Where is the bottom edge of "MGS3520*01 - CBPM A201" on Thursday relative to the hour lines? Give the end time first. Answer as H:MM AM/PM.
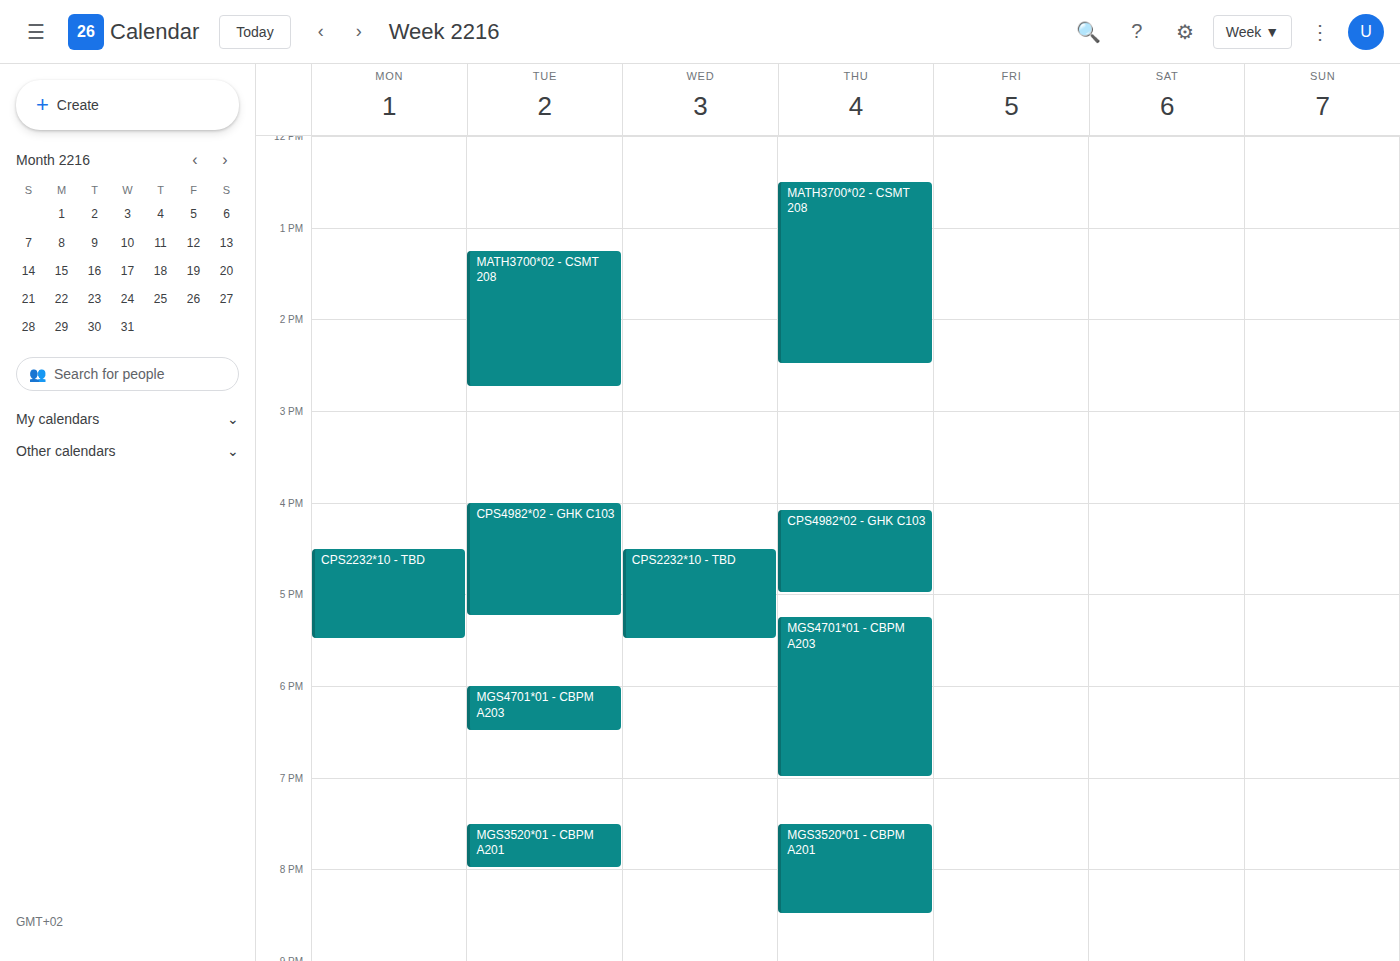
8:30 PM -- halfway between the 8 PM and 9 PM lines.